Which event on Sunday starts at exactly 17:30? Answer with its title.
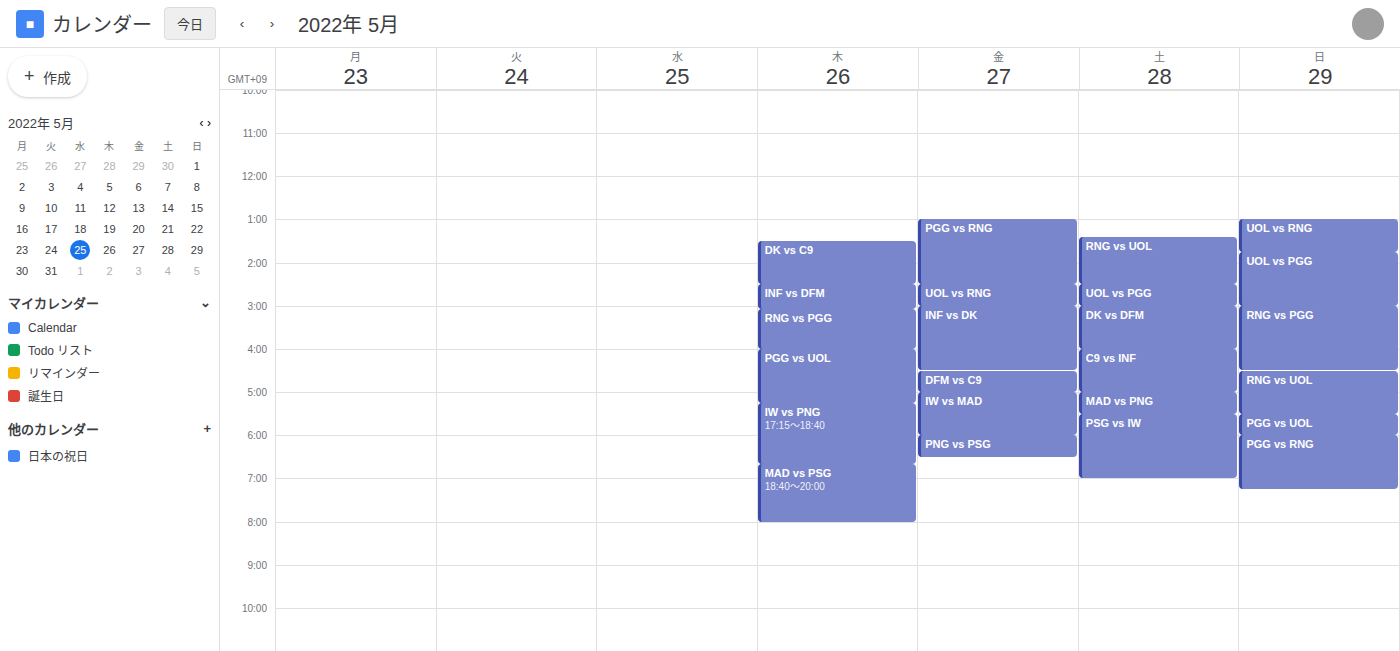
"PGG vs UOL"